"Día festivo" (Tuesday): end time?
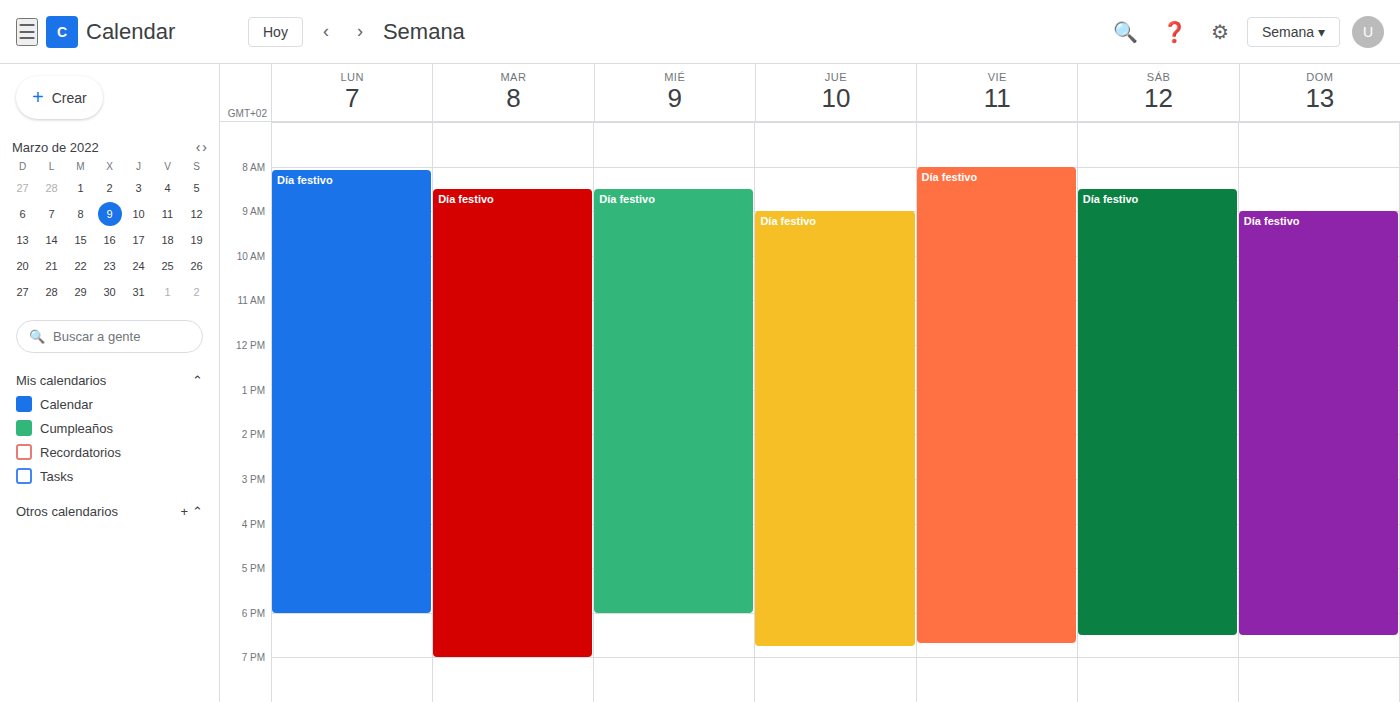
7:00 PM